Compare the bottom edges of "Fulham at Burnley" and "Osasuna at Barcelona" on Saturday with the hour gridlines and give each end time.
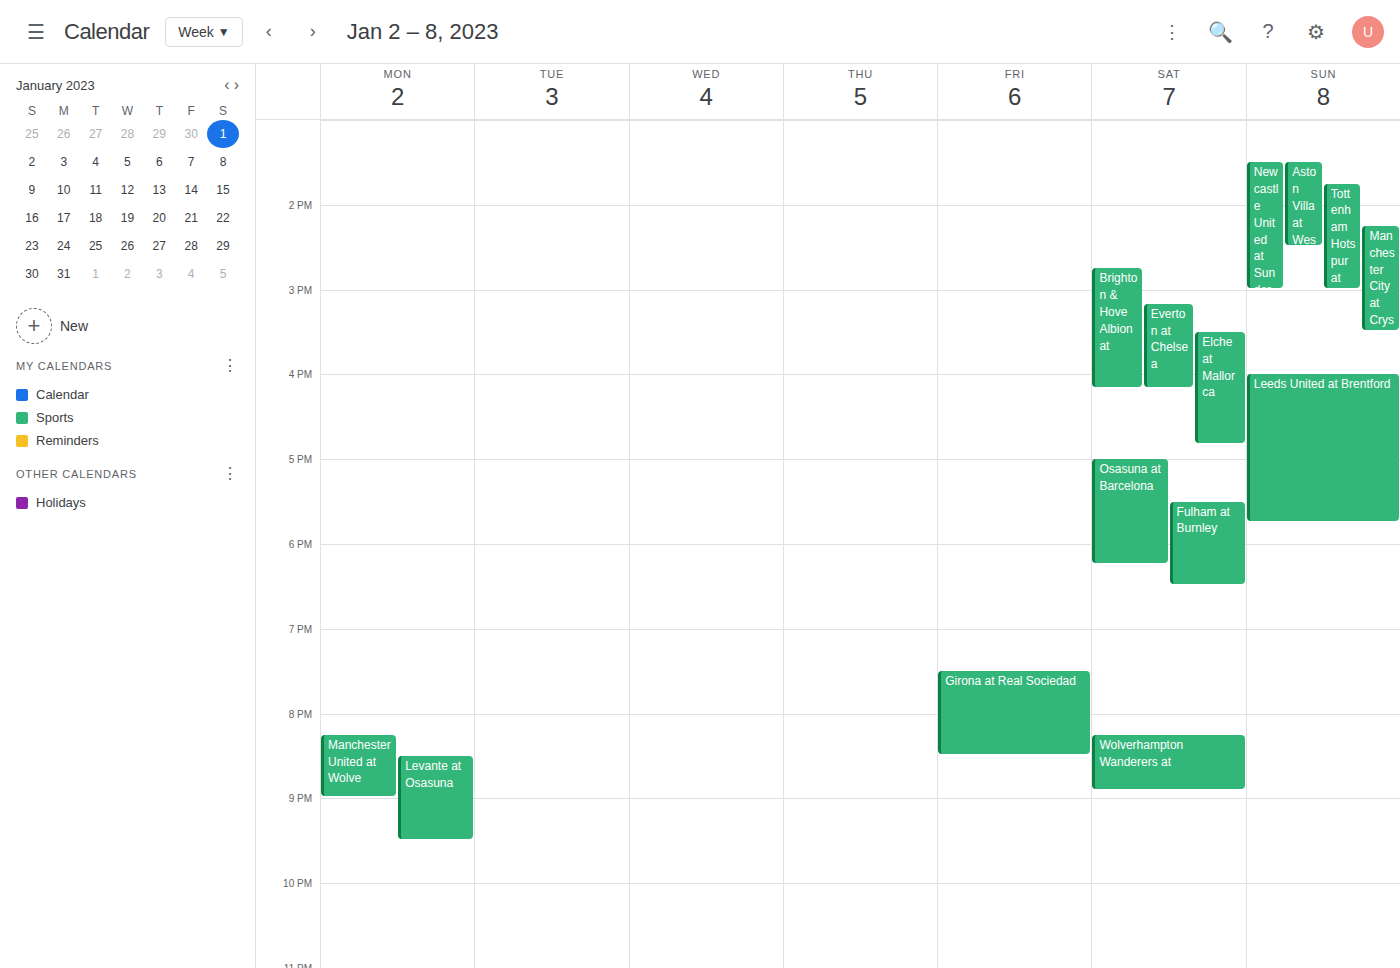
"Fulham at Burnley": 6:30 PM, halfway between the 6 PM and 7 PM lines. "Osasuna at Barcelona": 6:15 PM, neither: a quarter of the way from the 6 PM line to the 7 PM line.